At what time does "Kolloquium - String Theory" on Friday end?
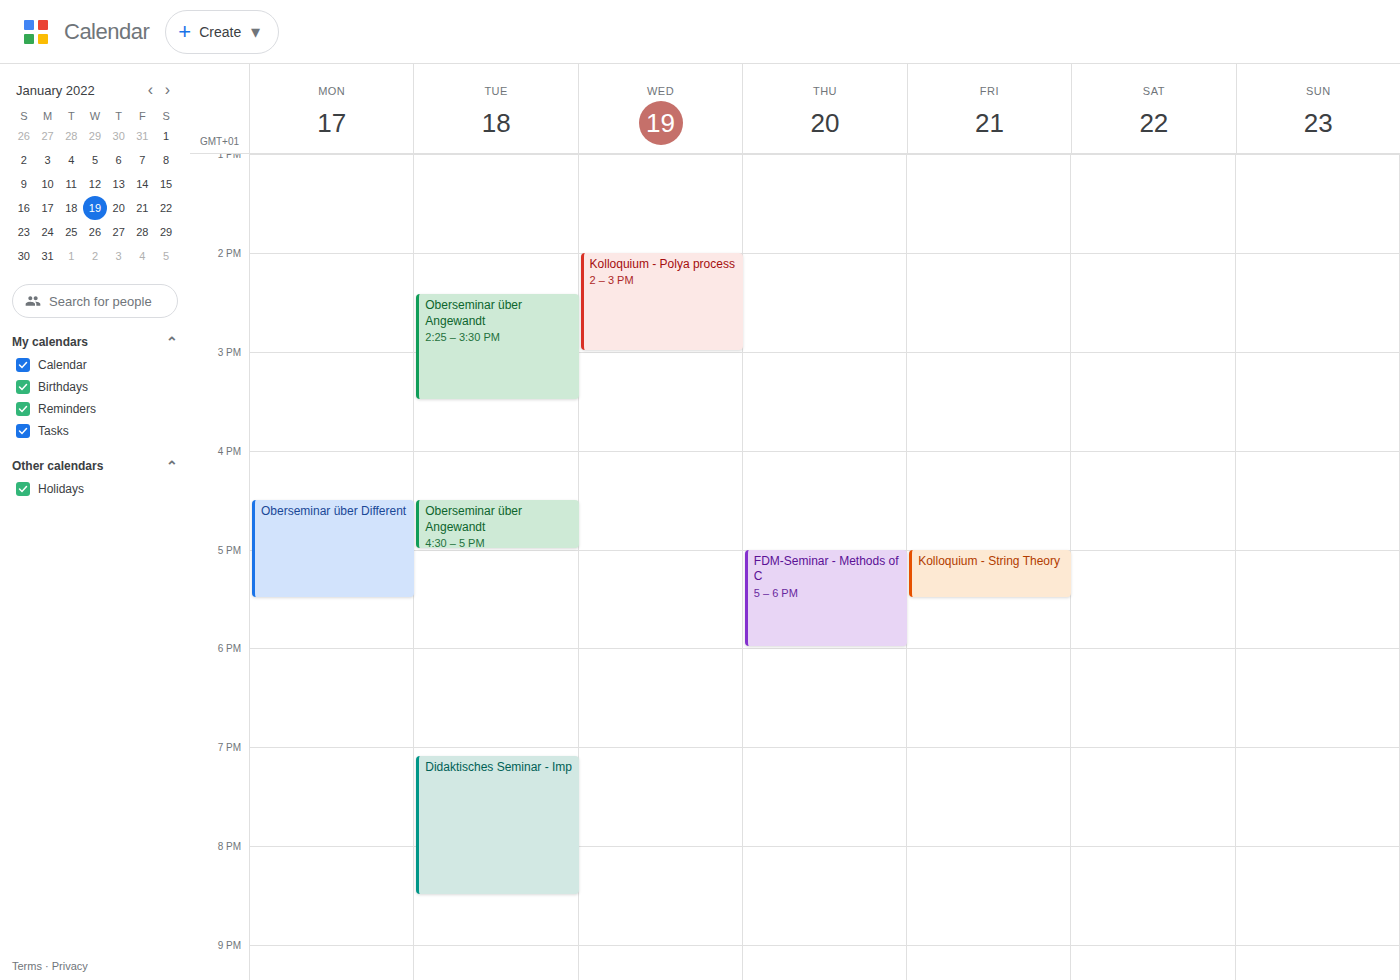
5:30 PM